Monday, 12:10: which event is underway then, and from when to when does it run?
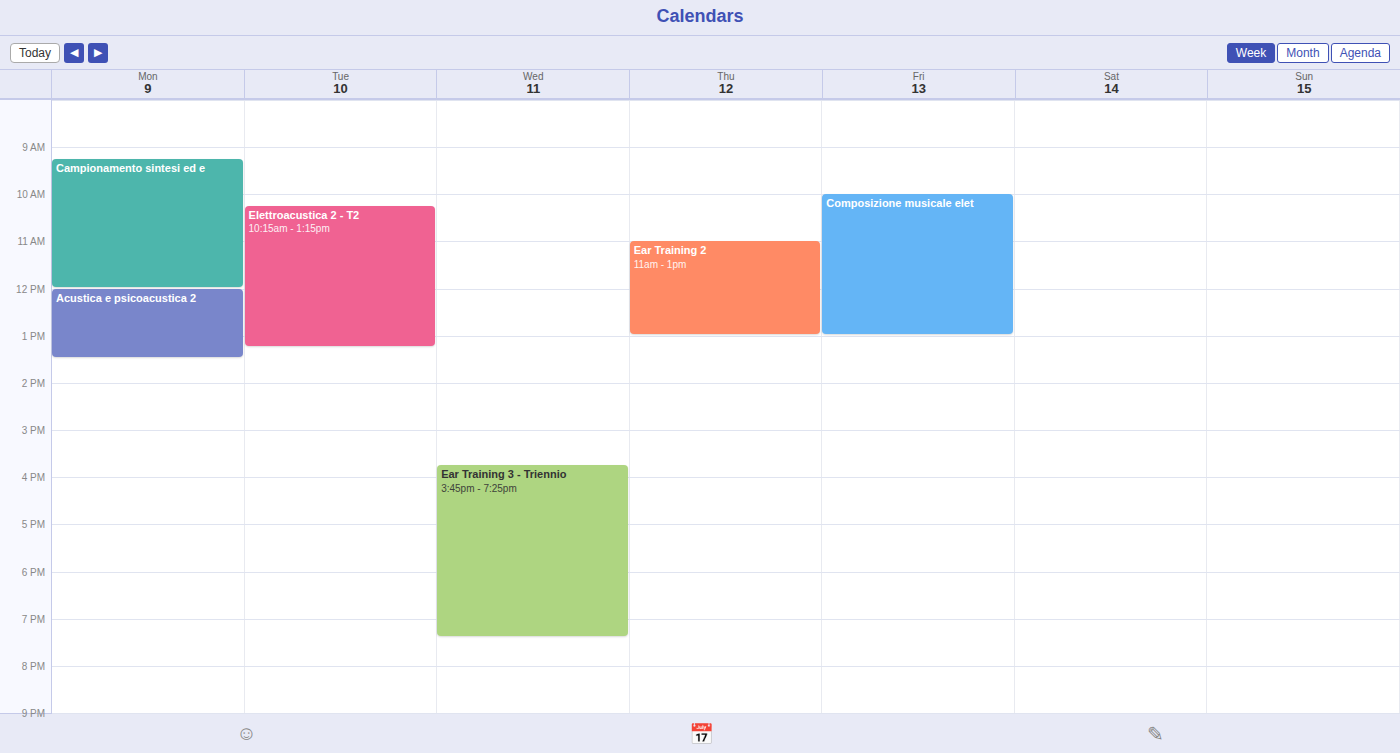
"Acustica e psicoacustica 2", 12:00 to 13:30